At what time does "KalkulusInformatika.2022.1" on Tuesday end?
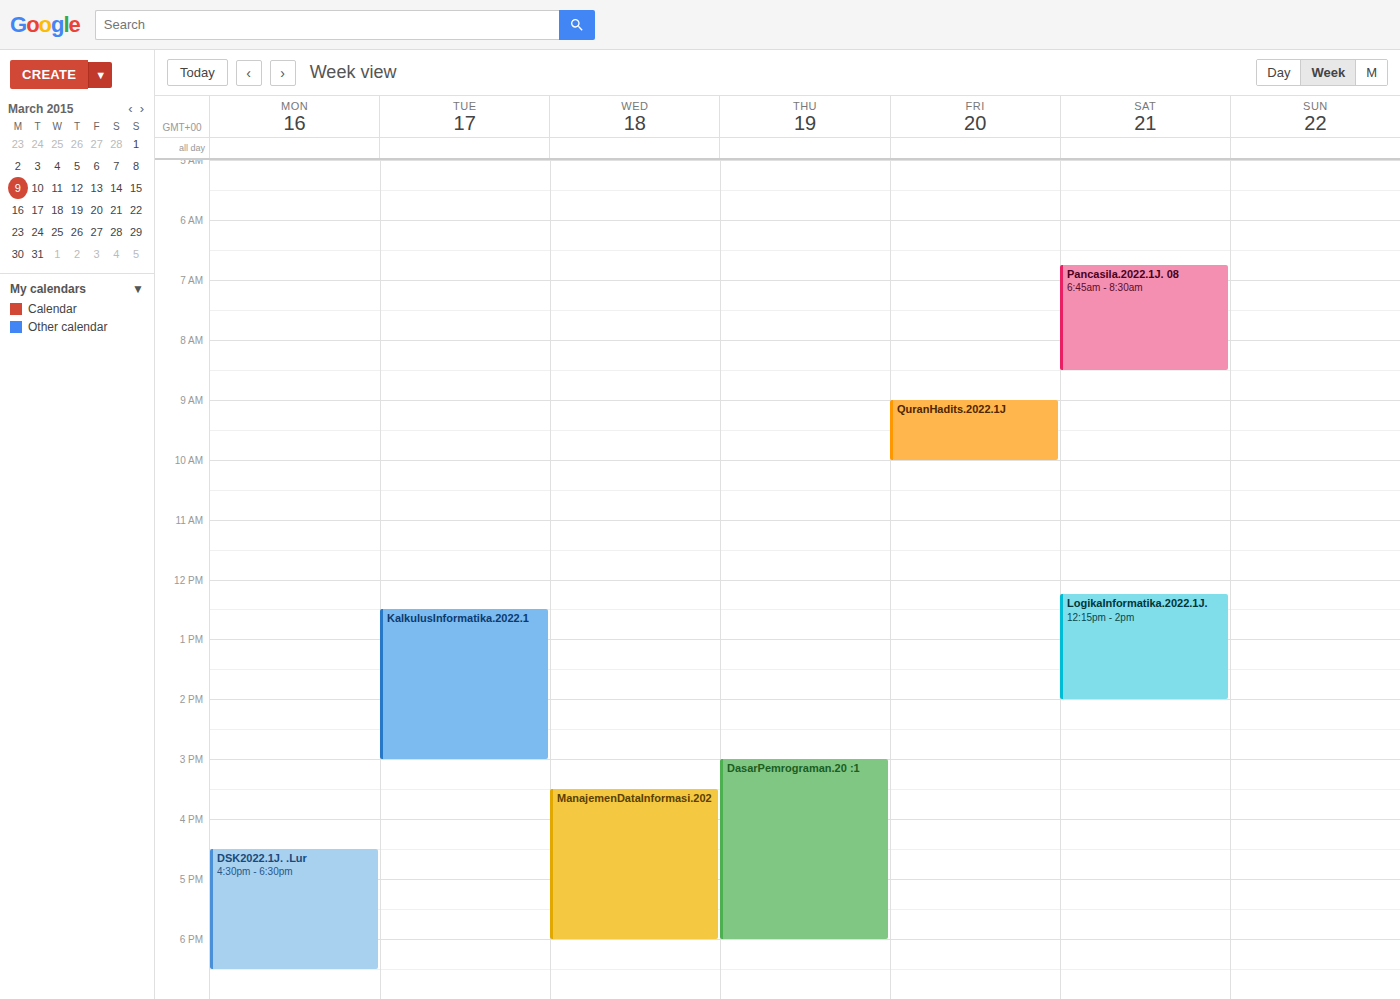
3:00 PM